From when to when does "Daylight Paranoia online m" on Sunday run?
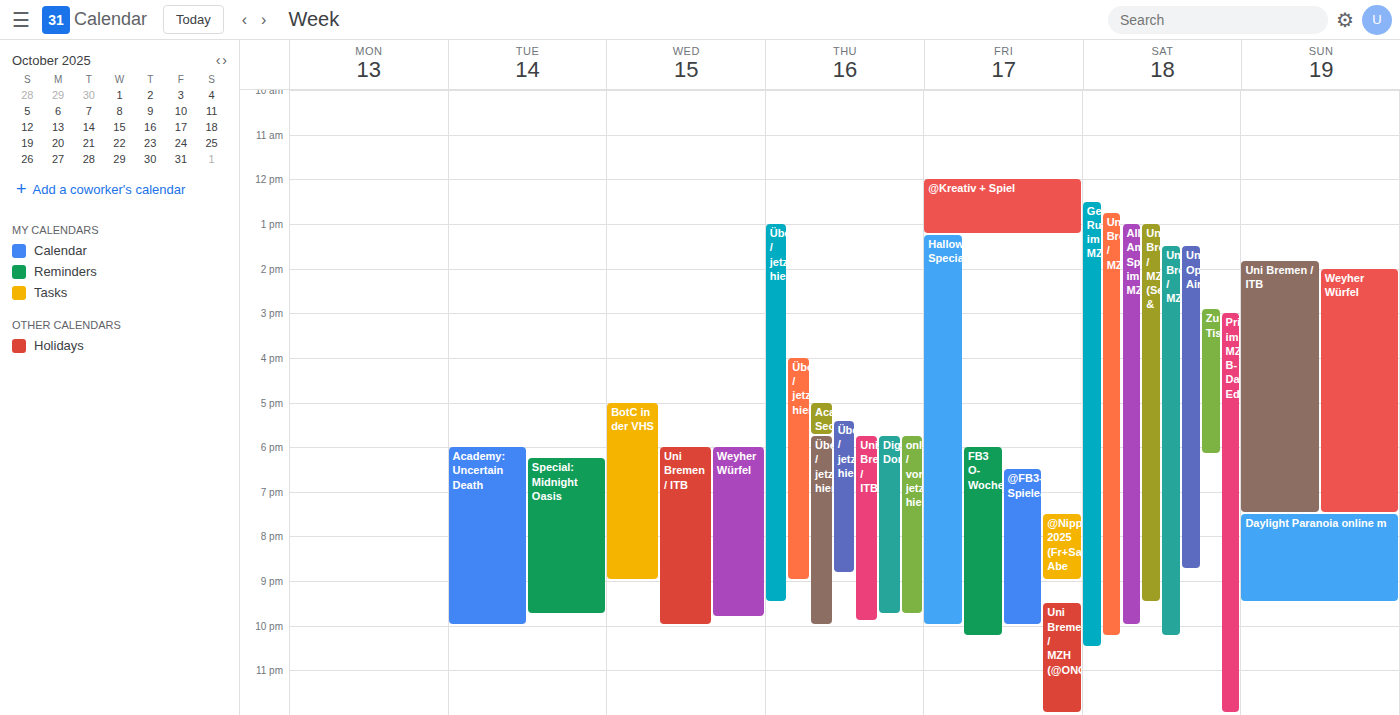
7:30 PM to 9:30 PM